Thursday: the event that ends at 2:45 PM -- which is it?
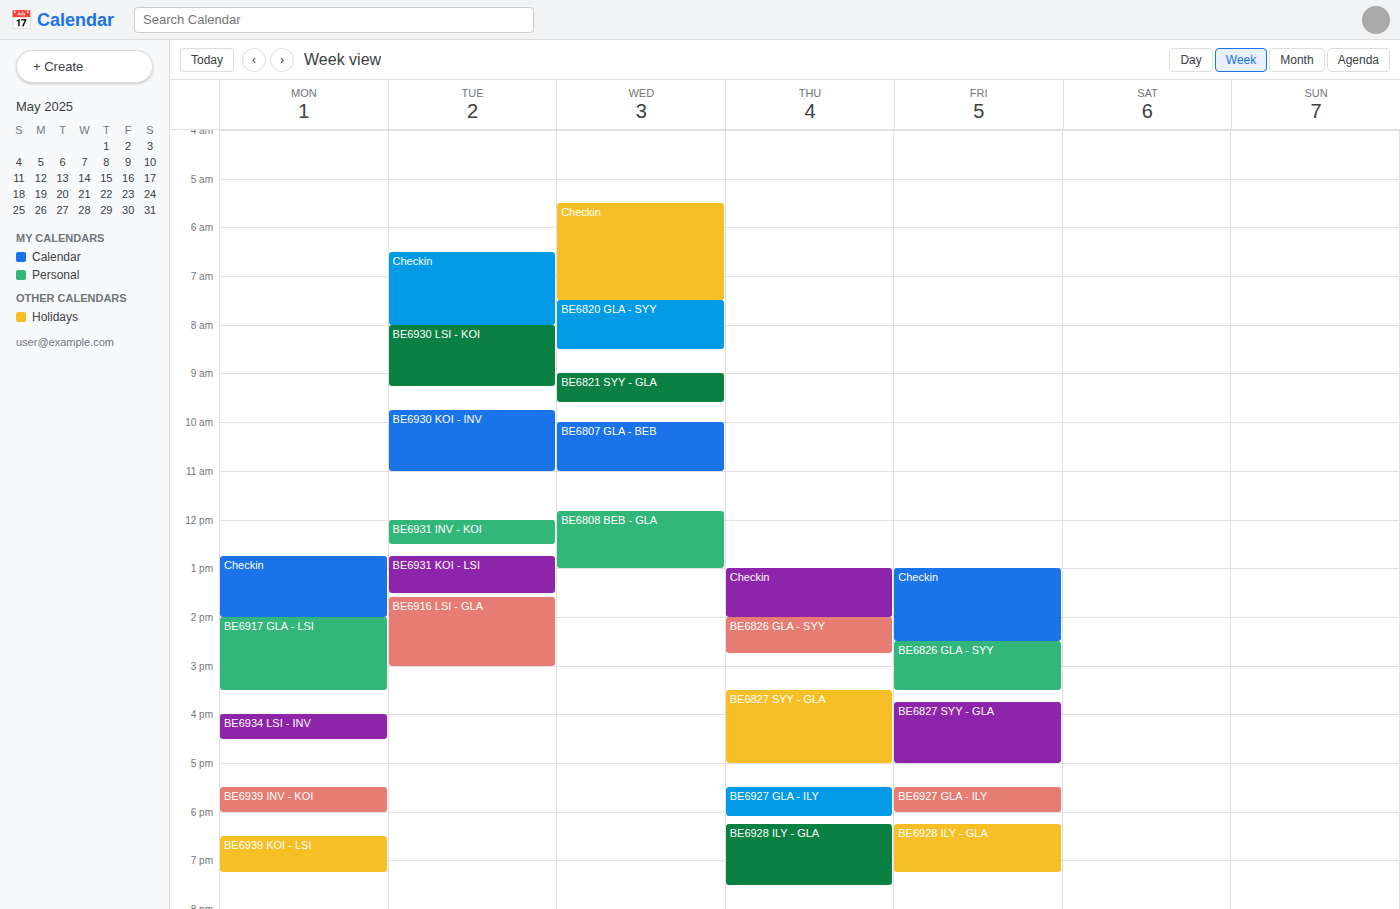
"BE6826 GLA - SYY"